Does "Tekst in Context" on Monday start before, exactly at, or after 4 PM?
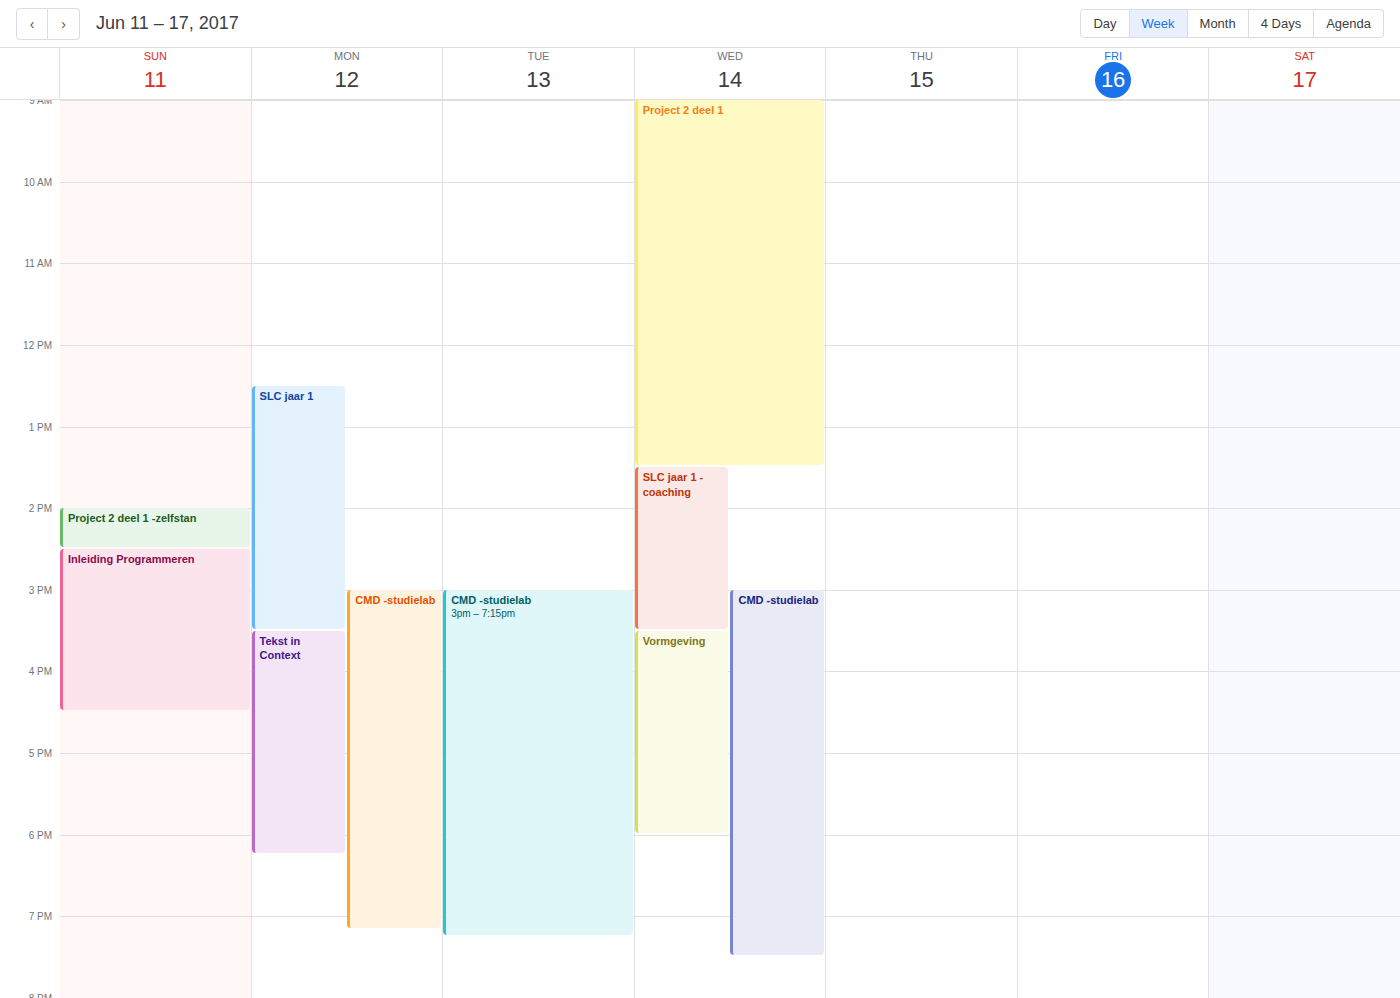
3:30 PM -- before 4 PM, 30 minutes above the 4 PM line.